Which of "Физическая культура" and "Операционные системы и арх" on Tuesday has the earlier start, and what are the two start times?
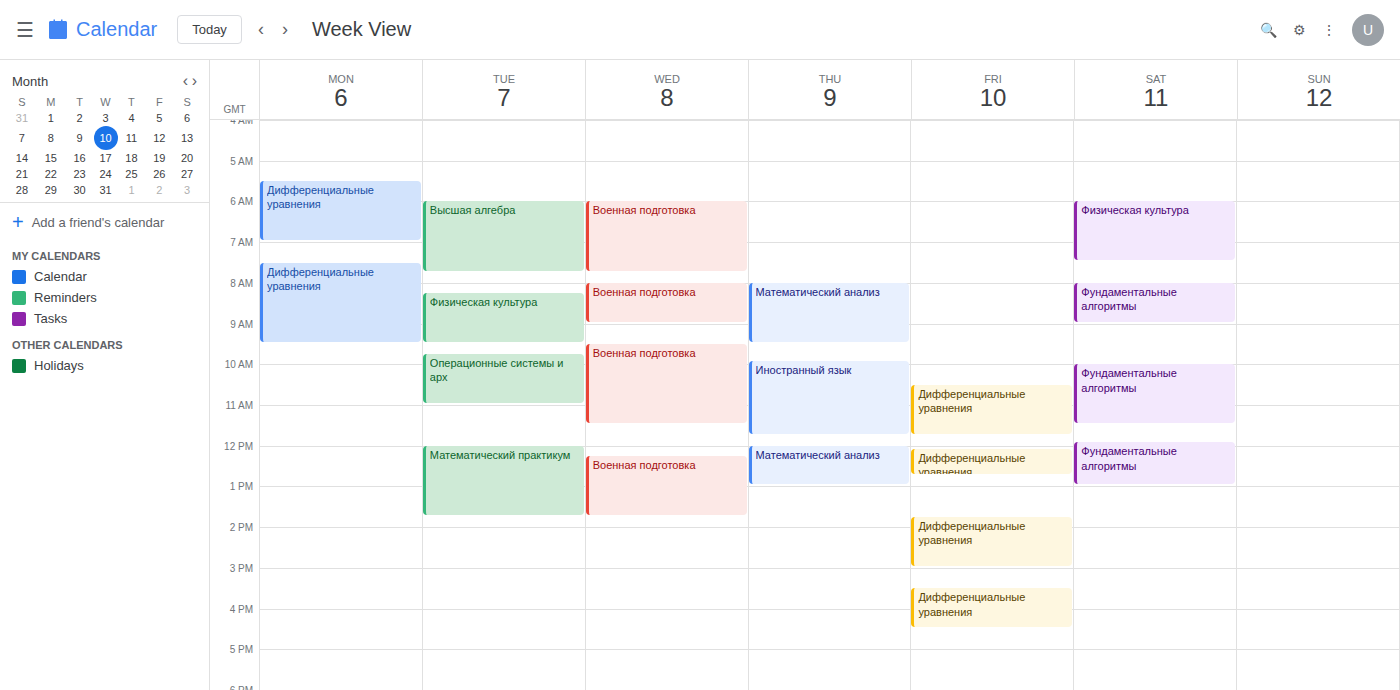
"Физическая культура" 08:15; "Операционные системы и арх" 09:45.